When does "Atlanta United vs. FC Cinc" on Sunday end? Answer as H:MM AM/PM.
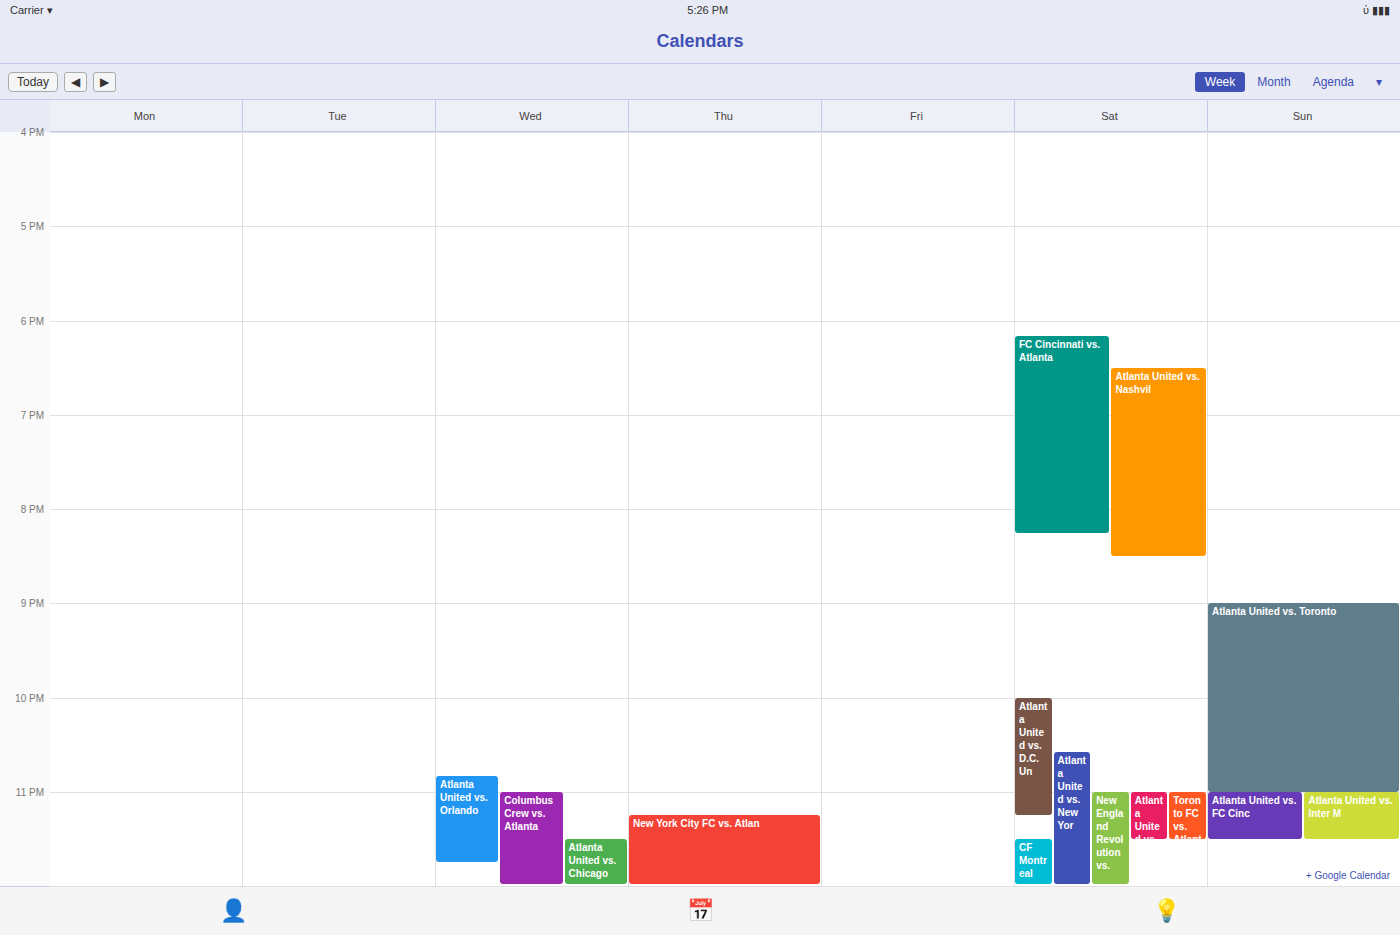
11:30 PM